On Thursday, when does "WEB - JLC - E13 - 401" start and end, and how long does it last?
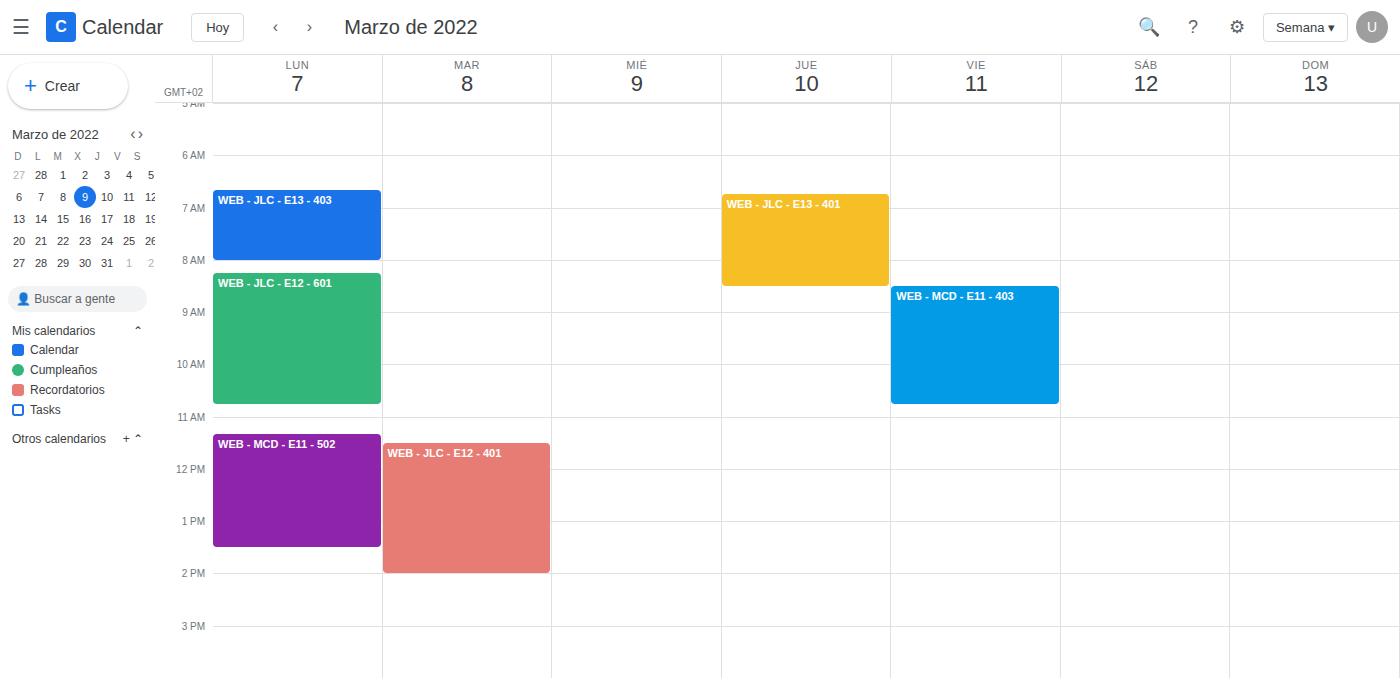
6:45 AM to 8:30 AM, 1 hour 45 minutes